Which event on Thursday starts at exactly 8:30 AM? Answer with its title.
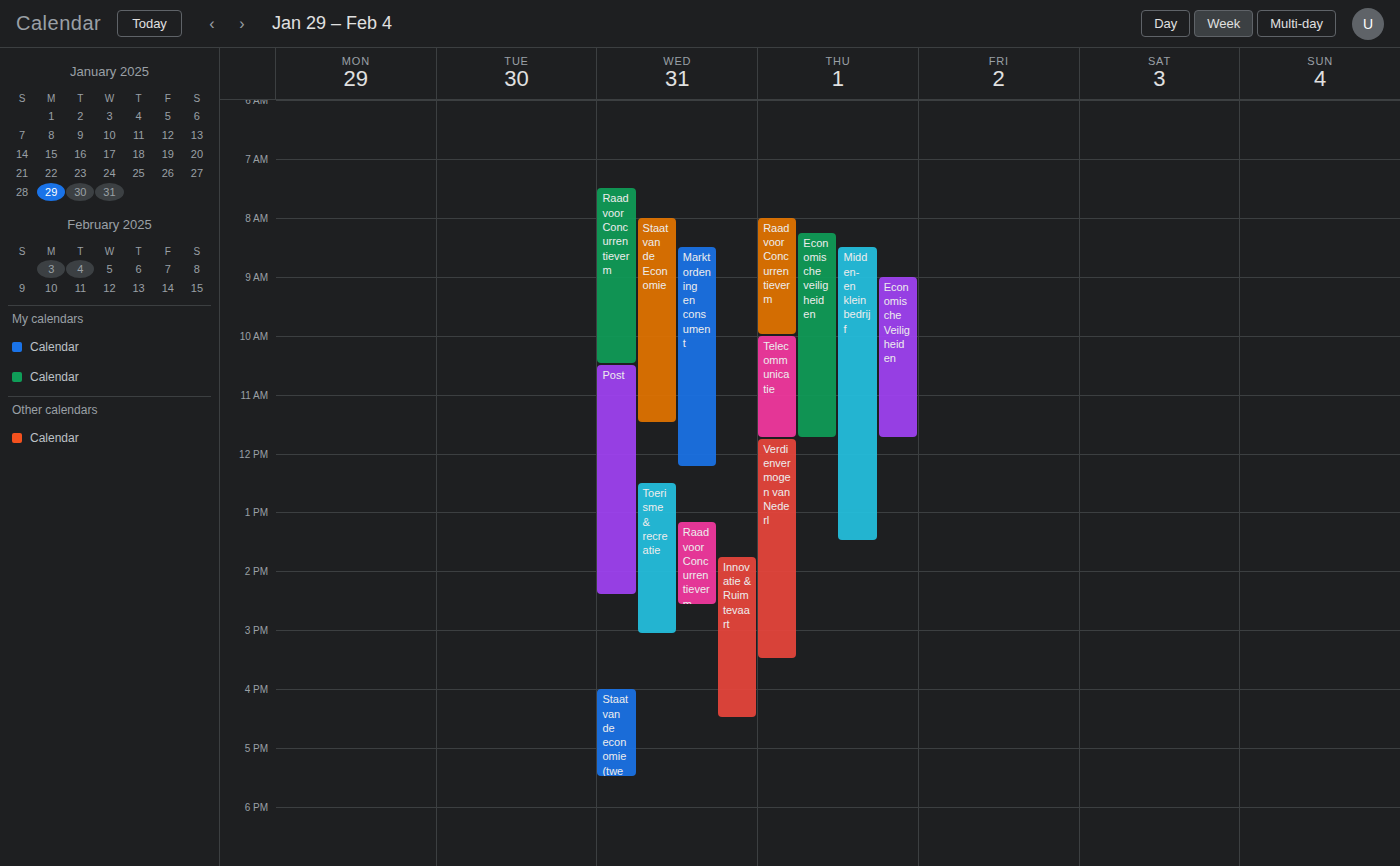
"Midden- en kleinbedrijf"